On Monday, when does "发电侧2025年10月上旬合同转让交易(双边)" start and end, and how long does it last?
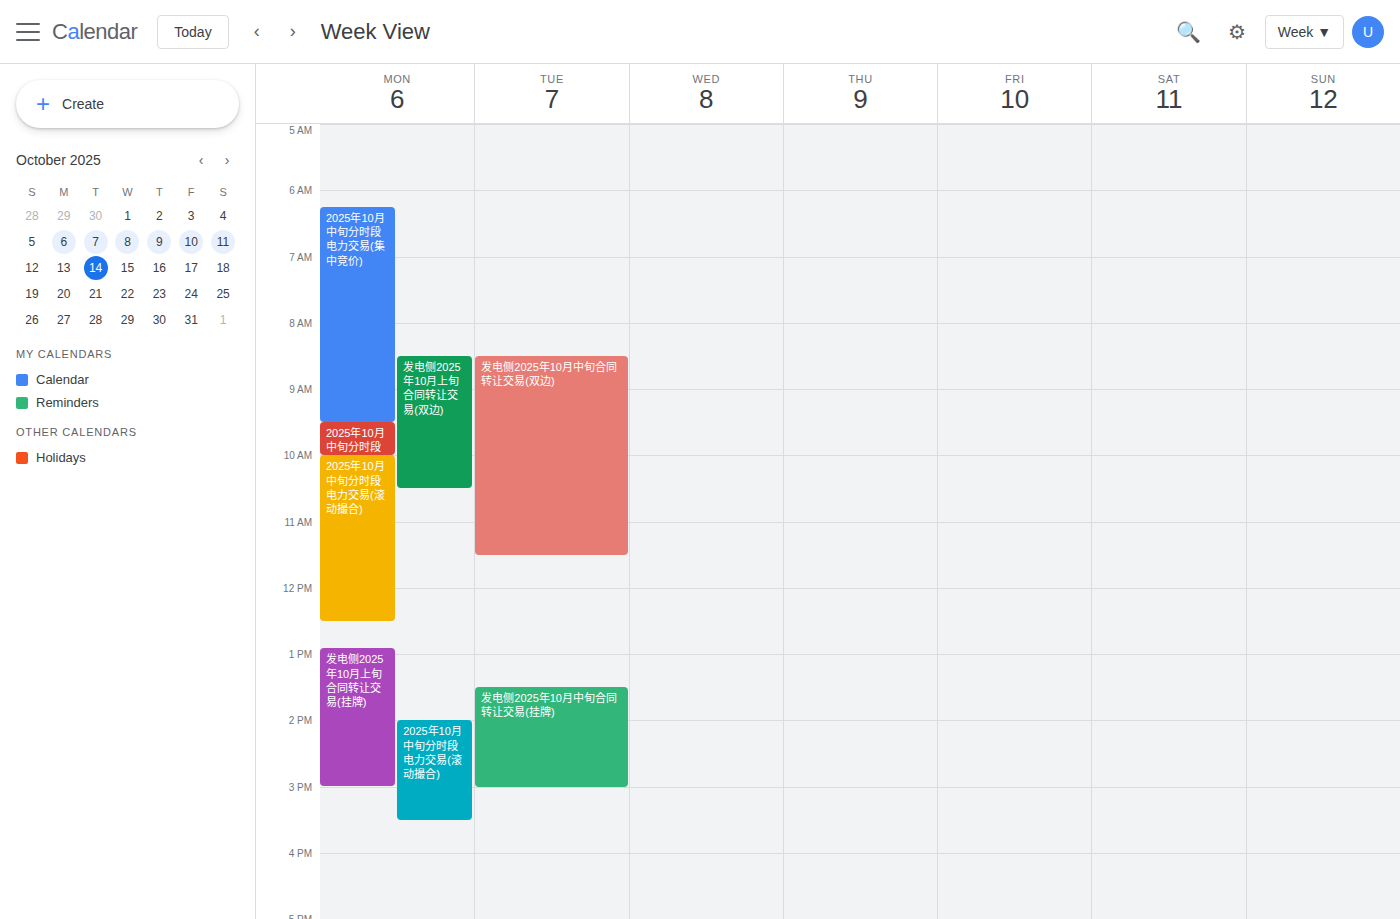
8:30 AM to 10:30 AM, 2 hours